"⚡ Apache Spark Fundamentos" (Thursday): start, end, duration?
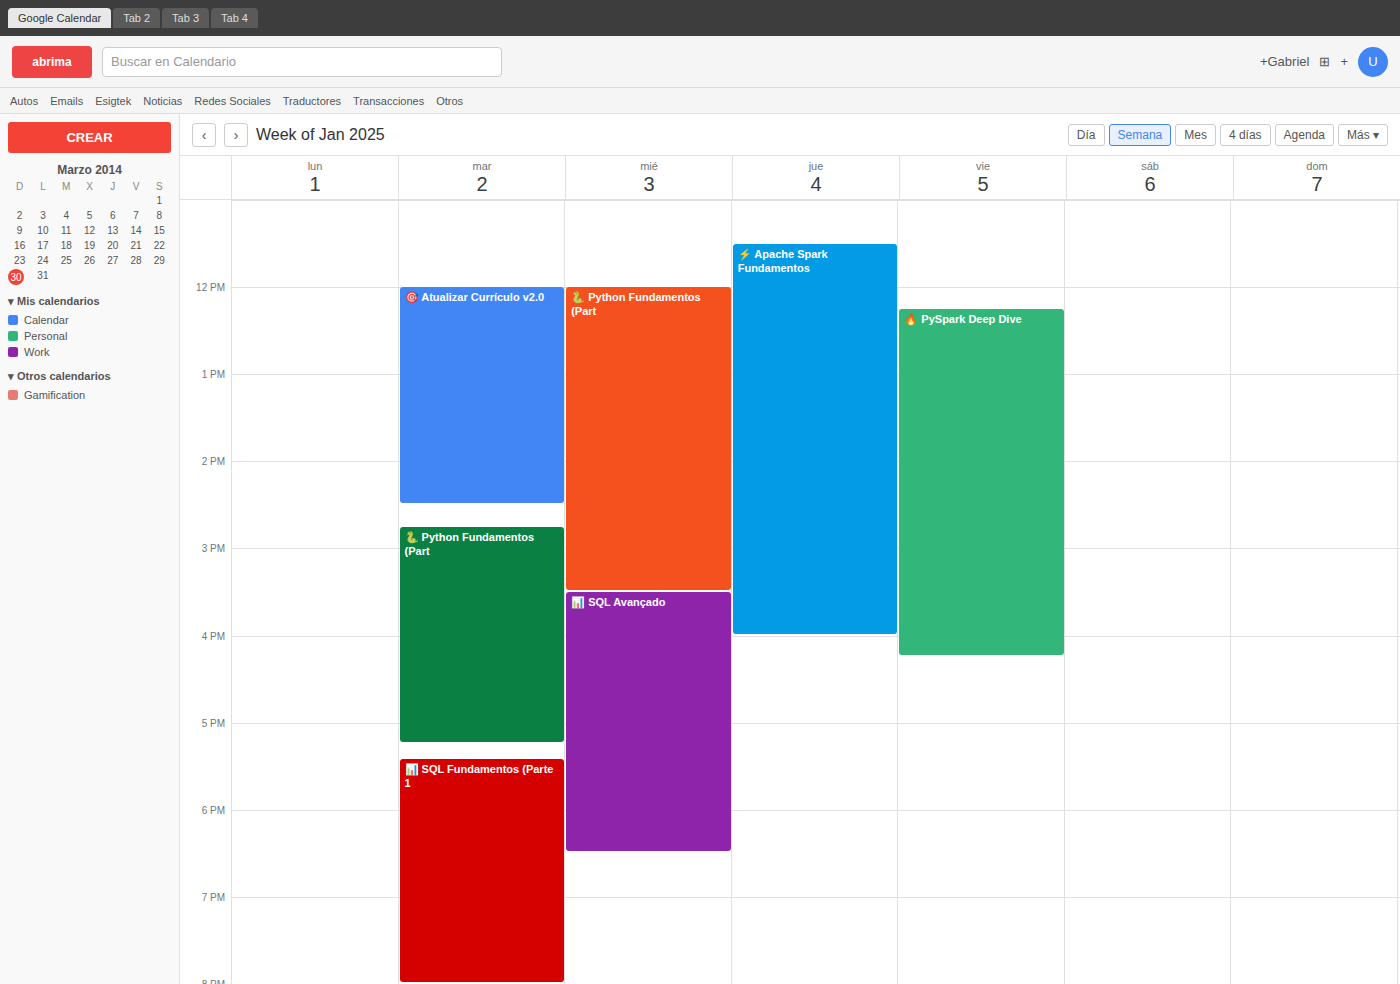
11:30 AM to 4:00 PM, 4 hours 30 minutes